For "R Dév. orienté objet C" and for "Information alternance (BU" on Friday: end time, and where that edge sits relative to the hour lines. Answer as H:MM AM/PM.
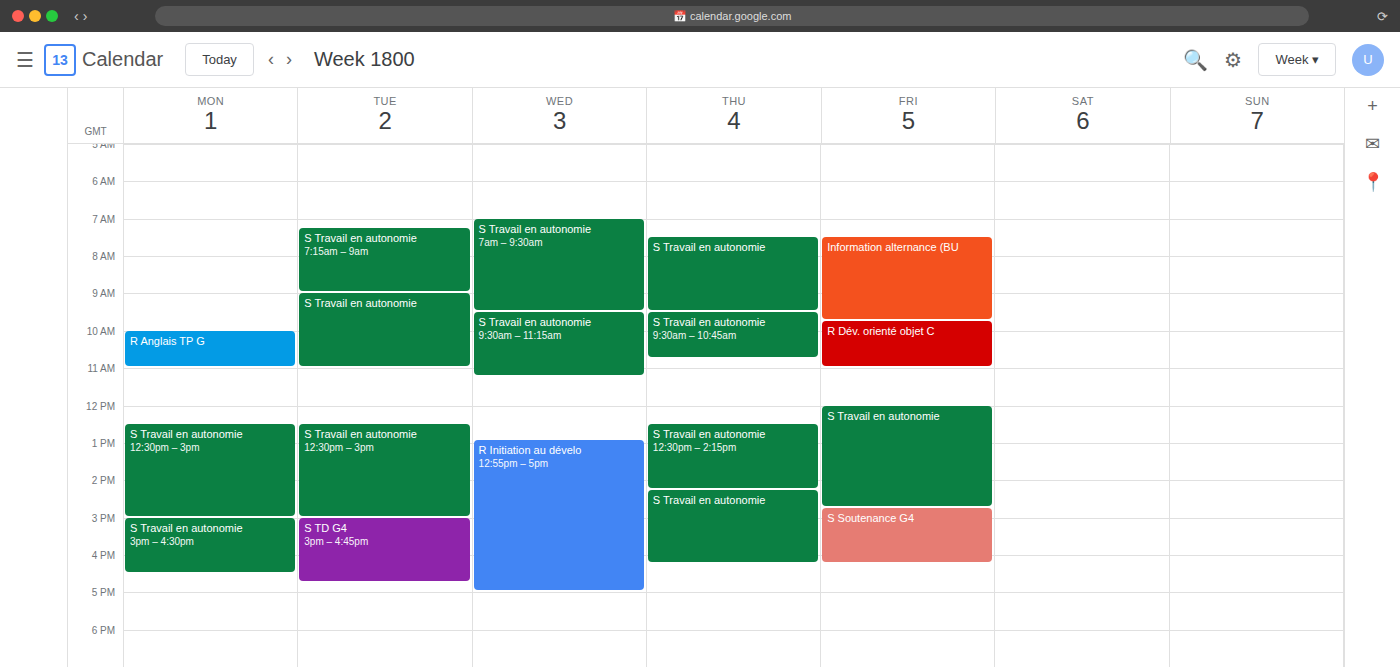
"R Dév. orienté objet C": 11:00 AM, exactly on the 11 AM line. "Information alternance (BU": 9:45 AM, neither: three quarters of the way from the 9 AM line to the 10 AM line.